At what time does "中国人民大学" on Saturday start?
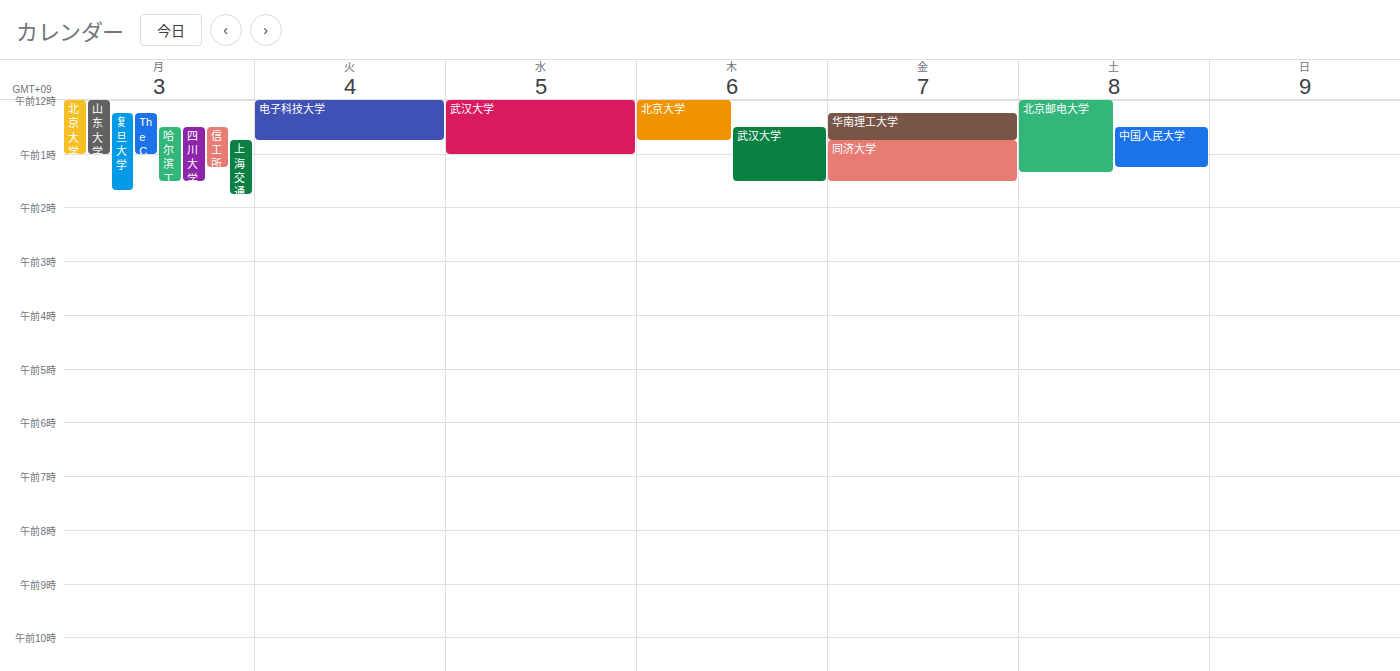
12:30 AM